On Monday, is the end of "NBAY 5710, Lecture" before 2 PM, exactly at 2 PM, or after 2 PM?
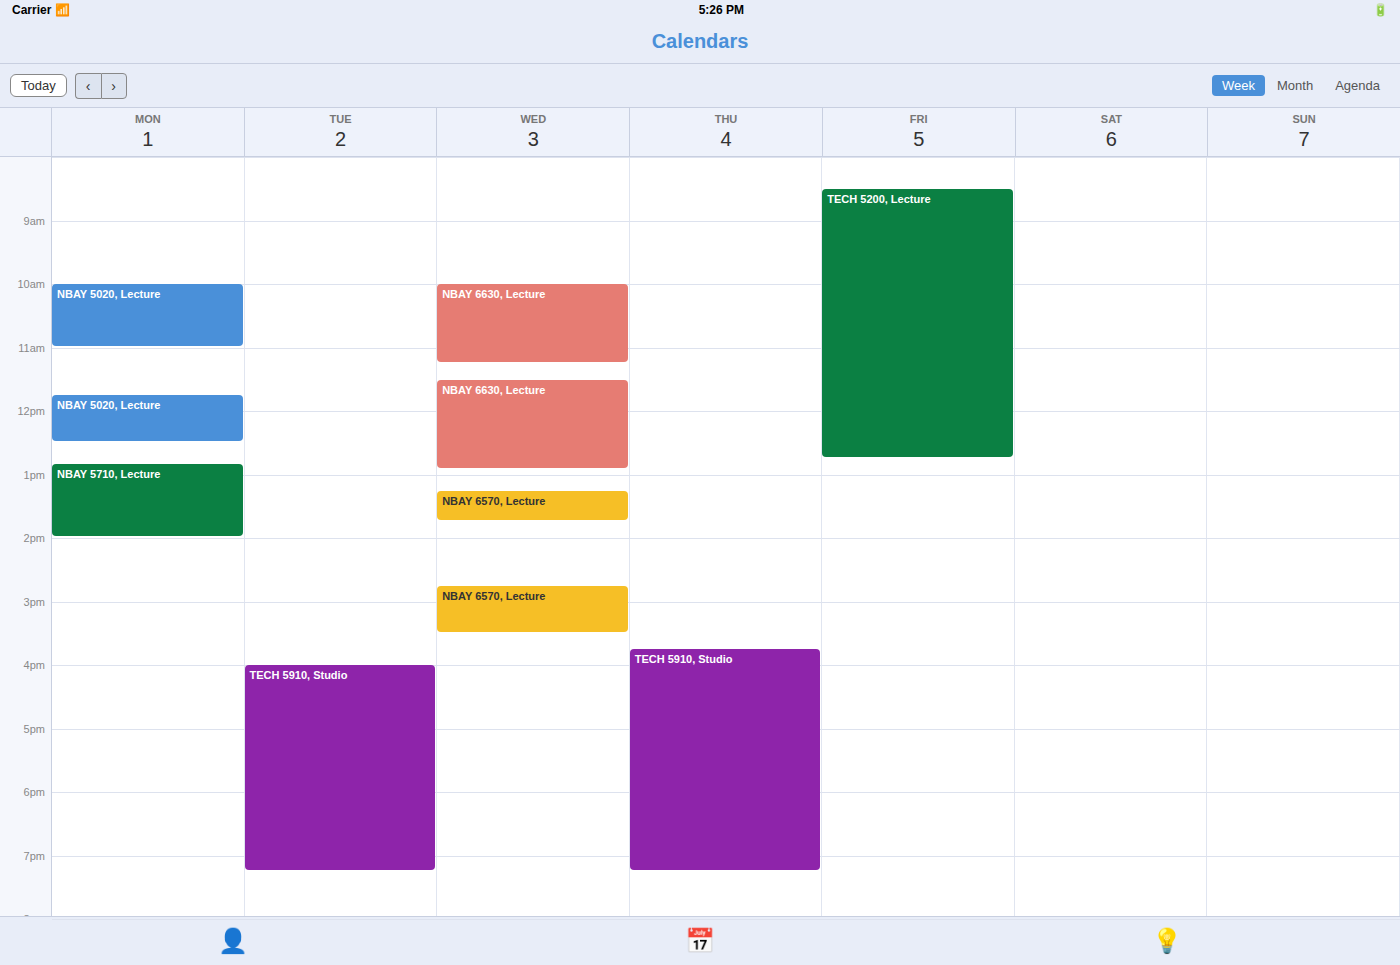
2:00 PM -- exactly at 2 PM, on the 2 PM line.